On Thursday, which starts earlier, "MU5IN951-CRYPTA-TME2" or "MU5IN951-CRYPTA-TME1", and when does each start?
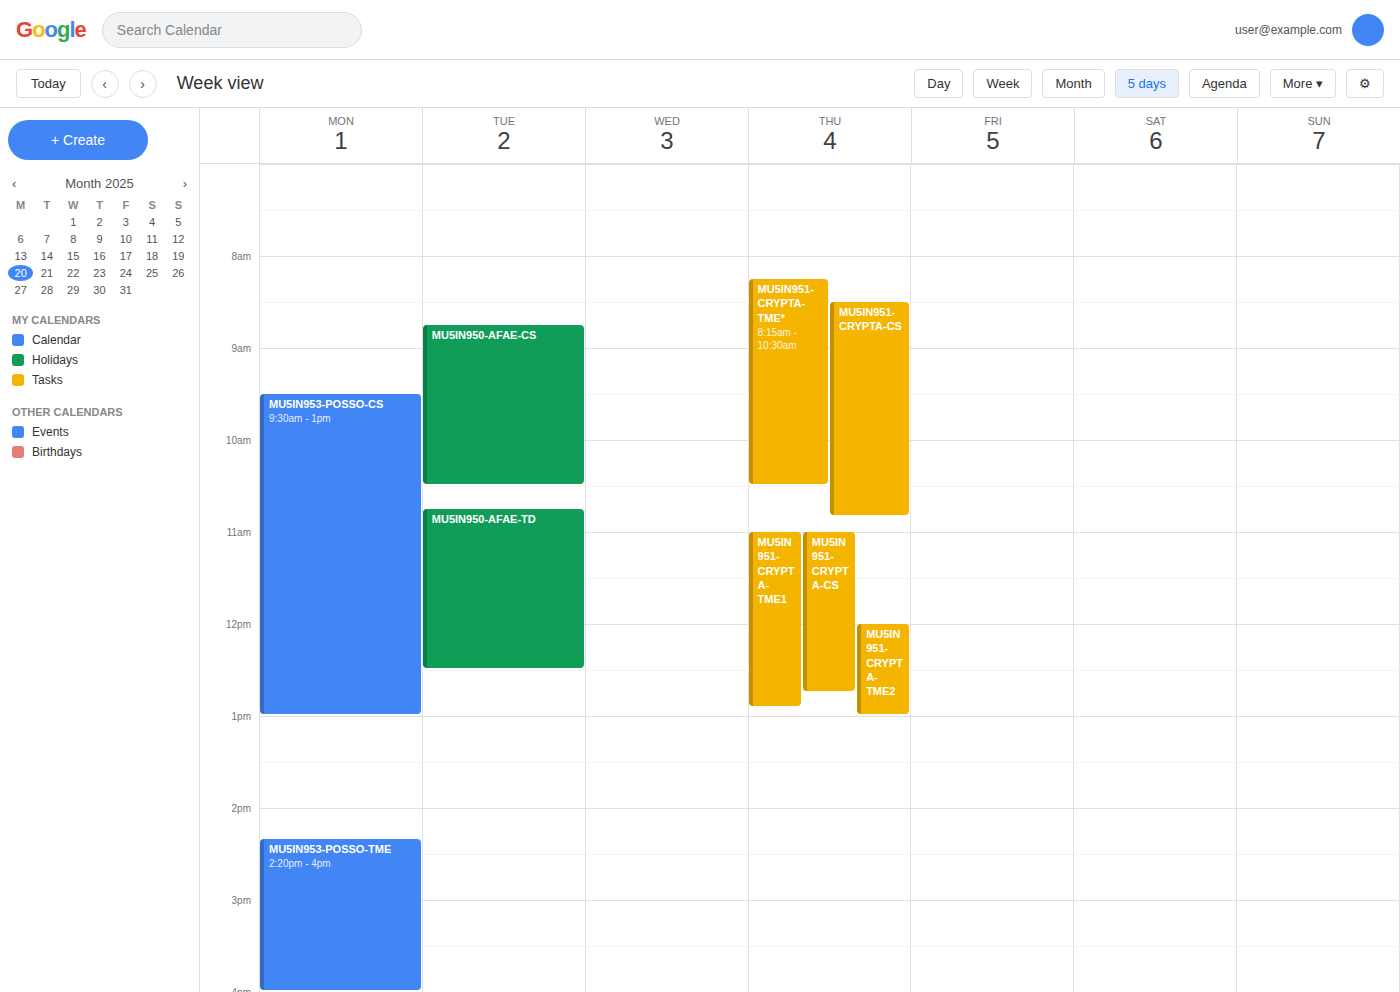
"MU5IN951-CRYPTA-TME1" 11:00 AM; "MU5IN951-CRYPTA-TME2" 12:00 PM.